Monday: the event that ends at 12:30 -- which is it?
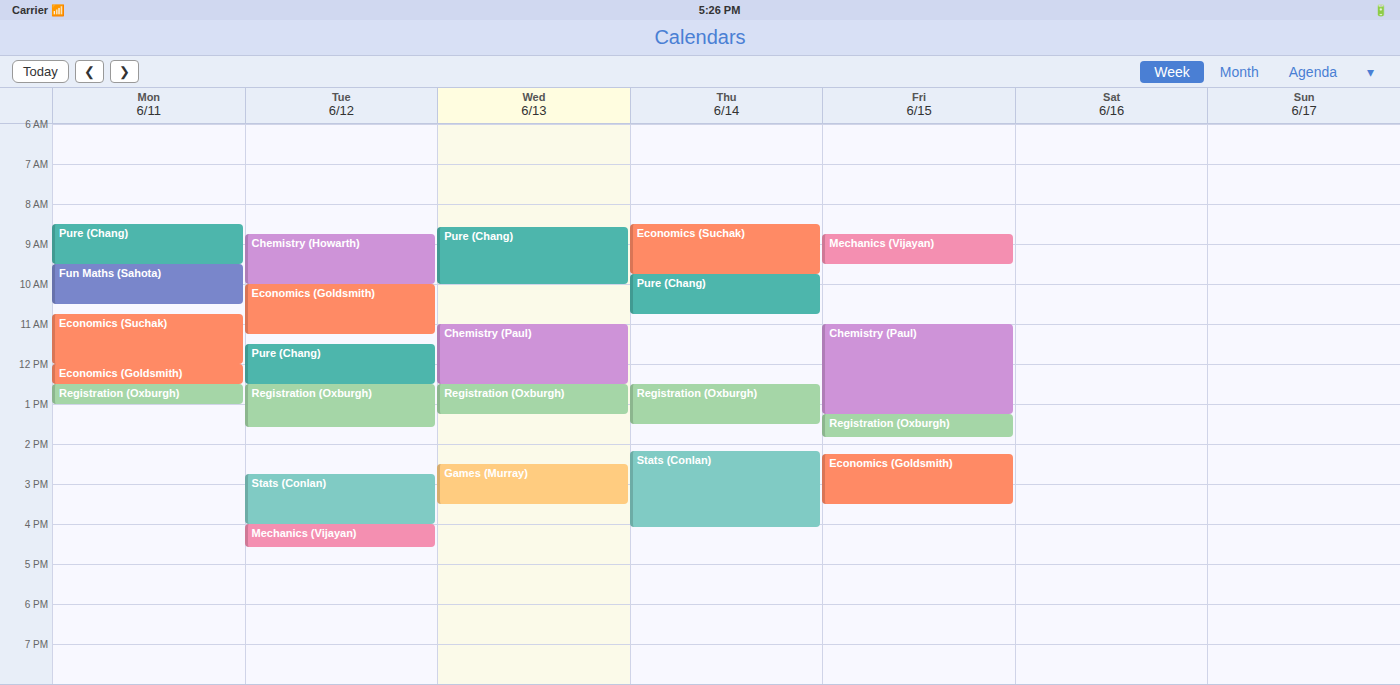
"Economics (Goldsmith)"